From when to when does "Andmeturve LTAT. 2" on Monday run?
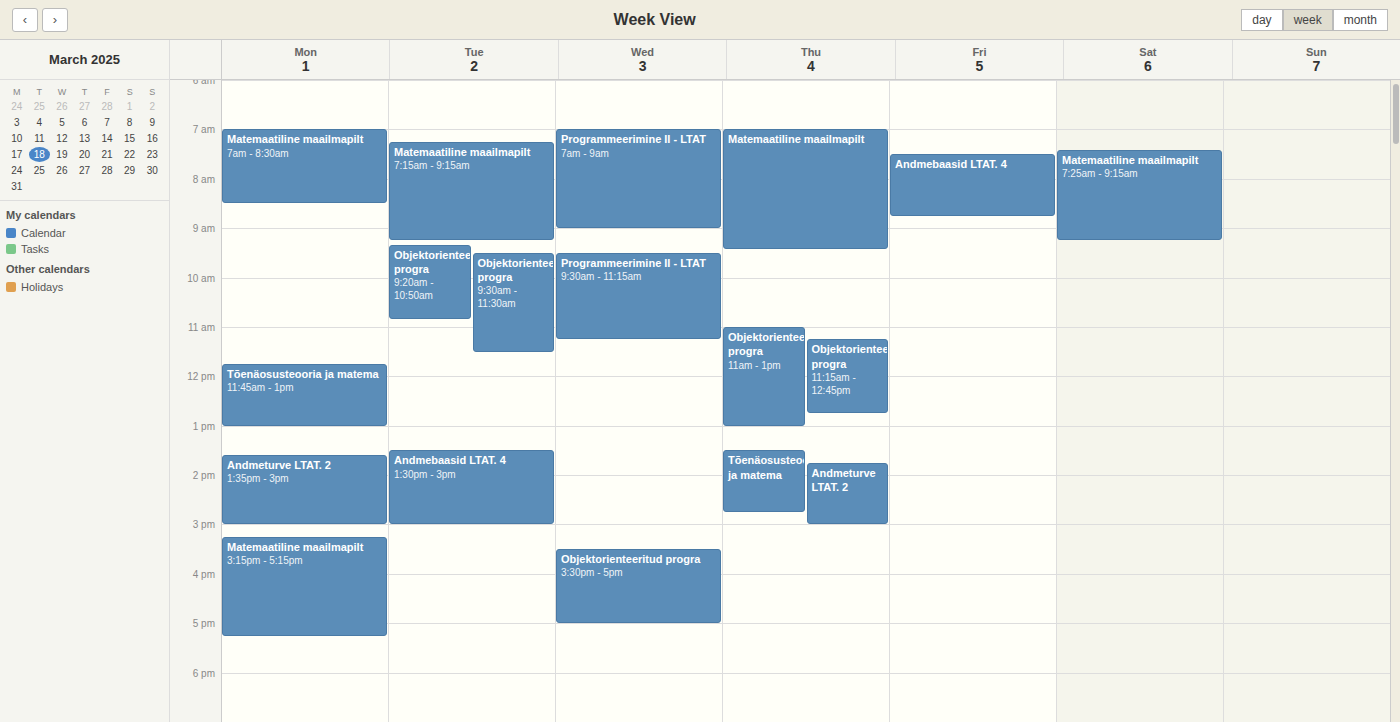
1:35 PM to 3:00 PM